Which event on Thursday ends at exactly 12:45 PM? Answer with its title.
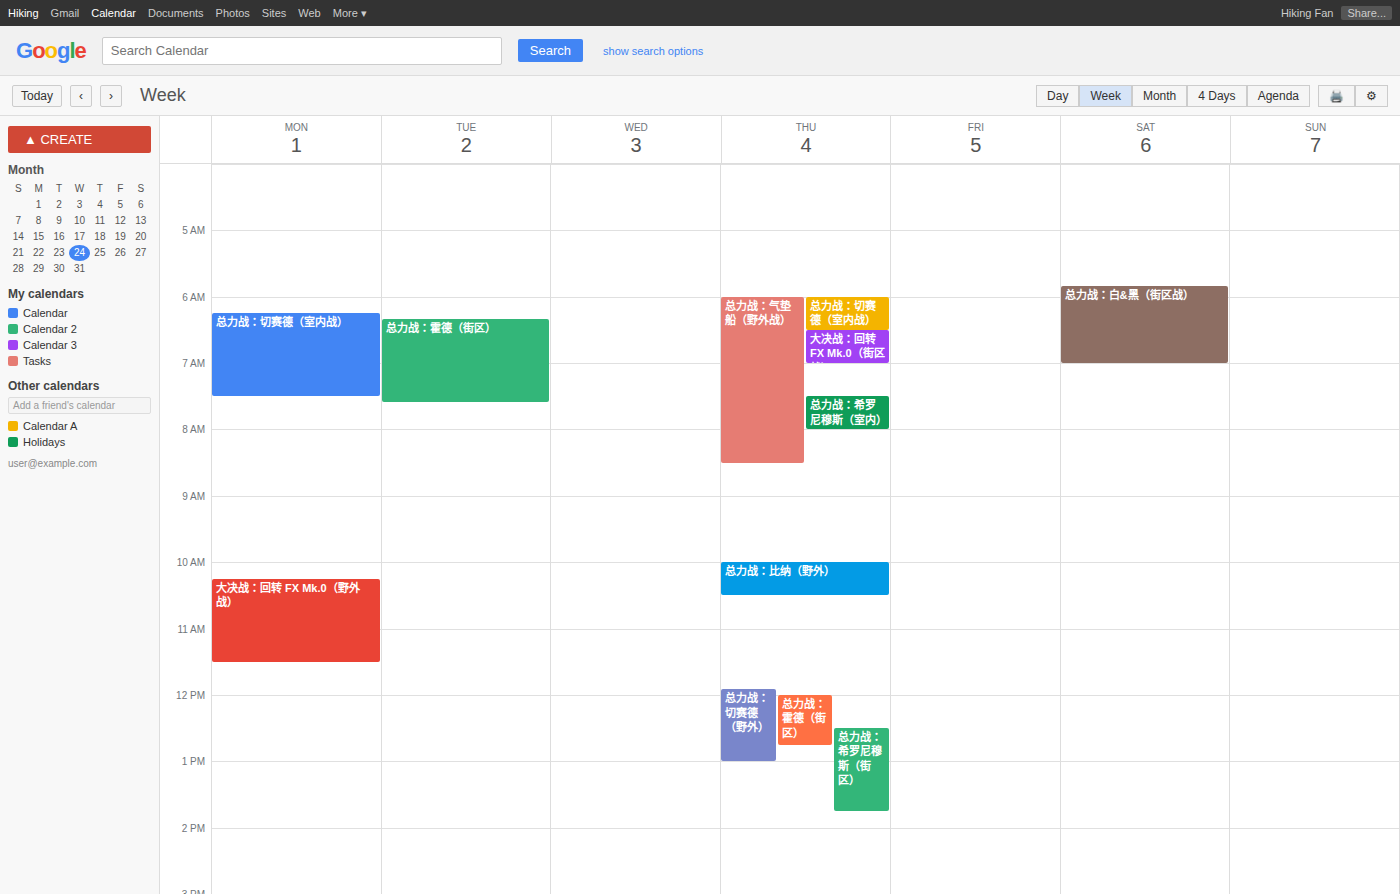
"总力战：霍德（街区）"